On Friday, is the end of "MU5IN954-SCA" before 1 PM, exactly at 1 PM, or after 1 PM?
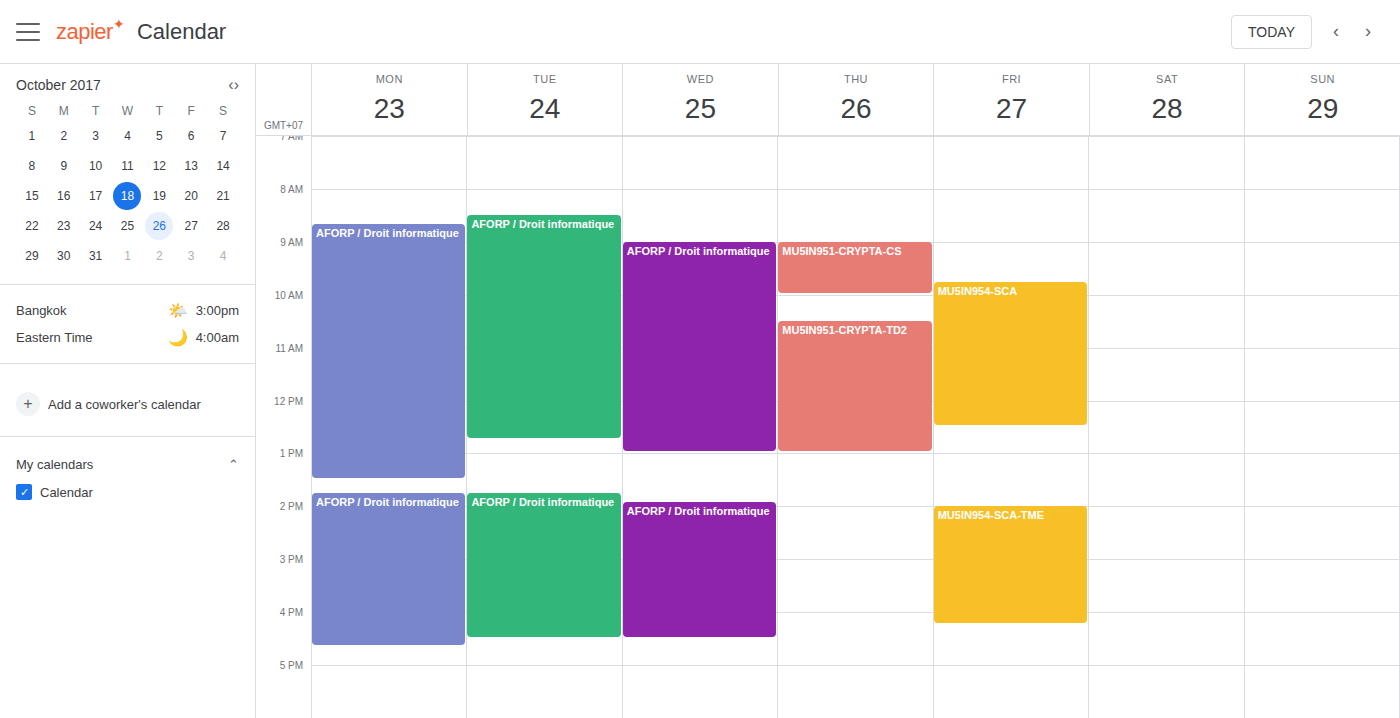
12:30 PM -- before 1 PM, 30 minutes above the 1 PM line.